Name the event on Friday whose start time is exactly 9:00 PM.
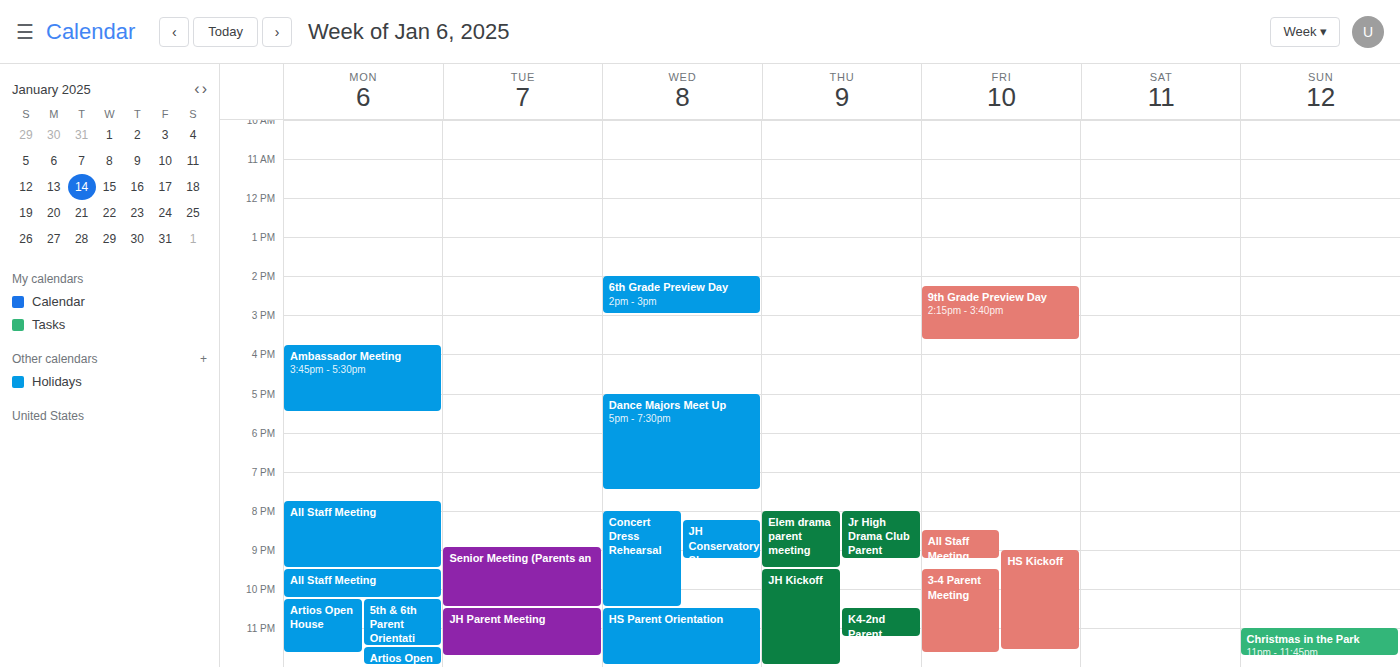
"HS Kickoff"